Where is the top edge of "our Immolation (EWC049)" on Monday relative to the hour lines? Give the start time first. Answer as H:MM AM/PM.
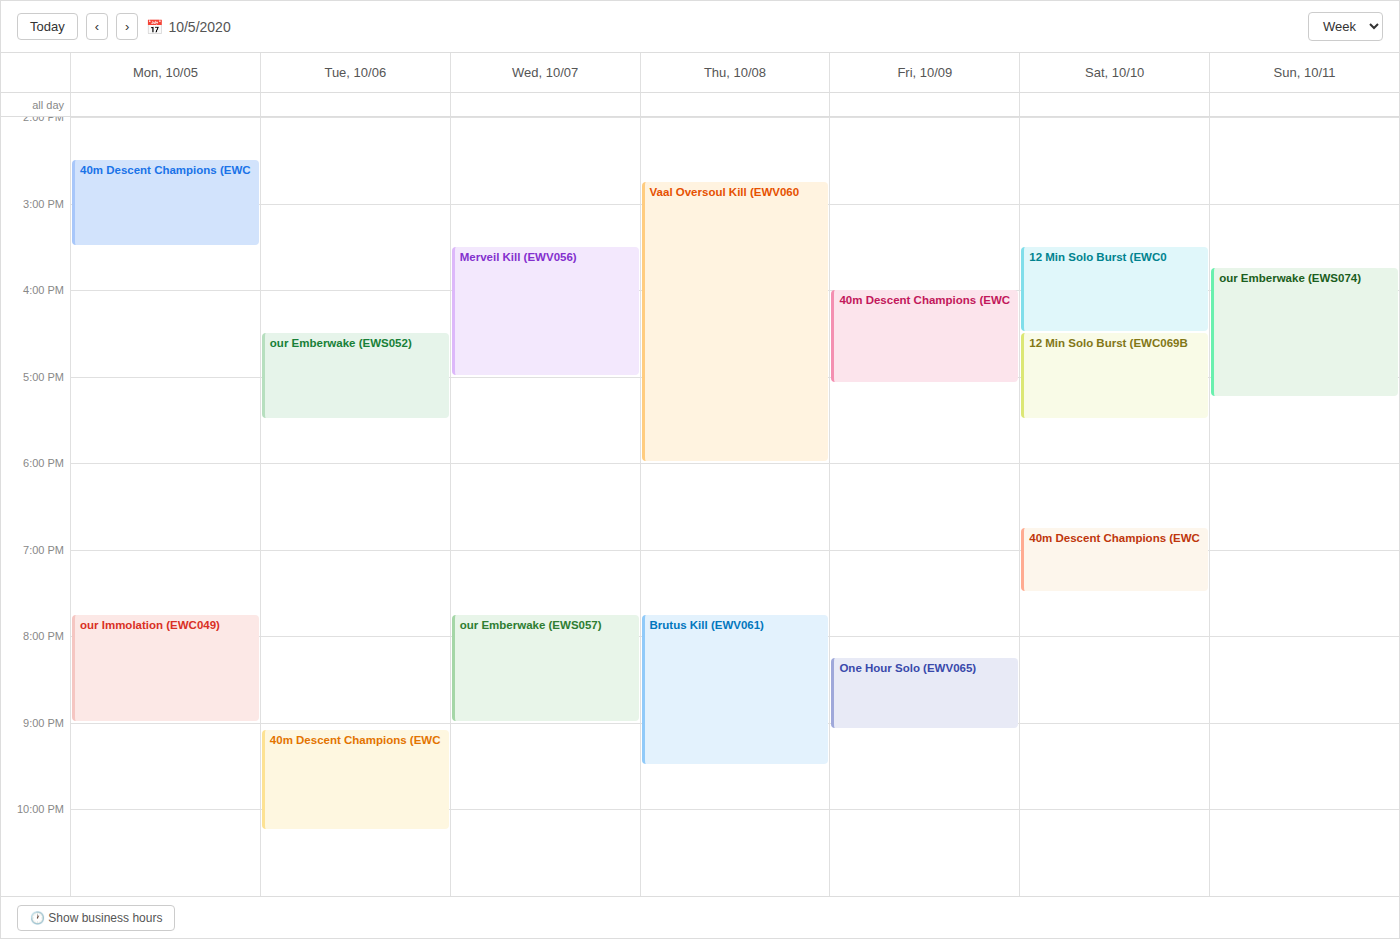
7:45 PM -- neither: three quarters of the way from the 7 PM line to the 8 PM line.